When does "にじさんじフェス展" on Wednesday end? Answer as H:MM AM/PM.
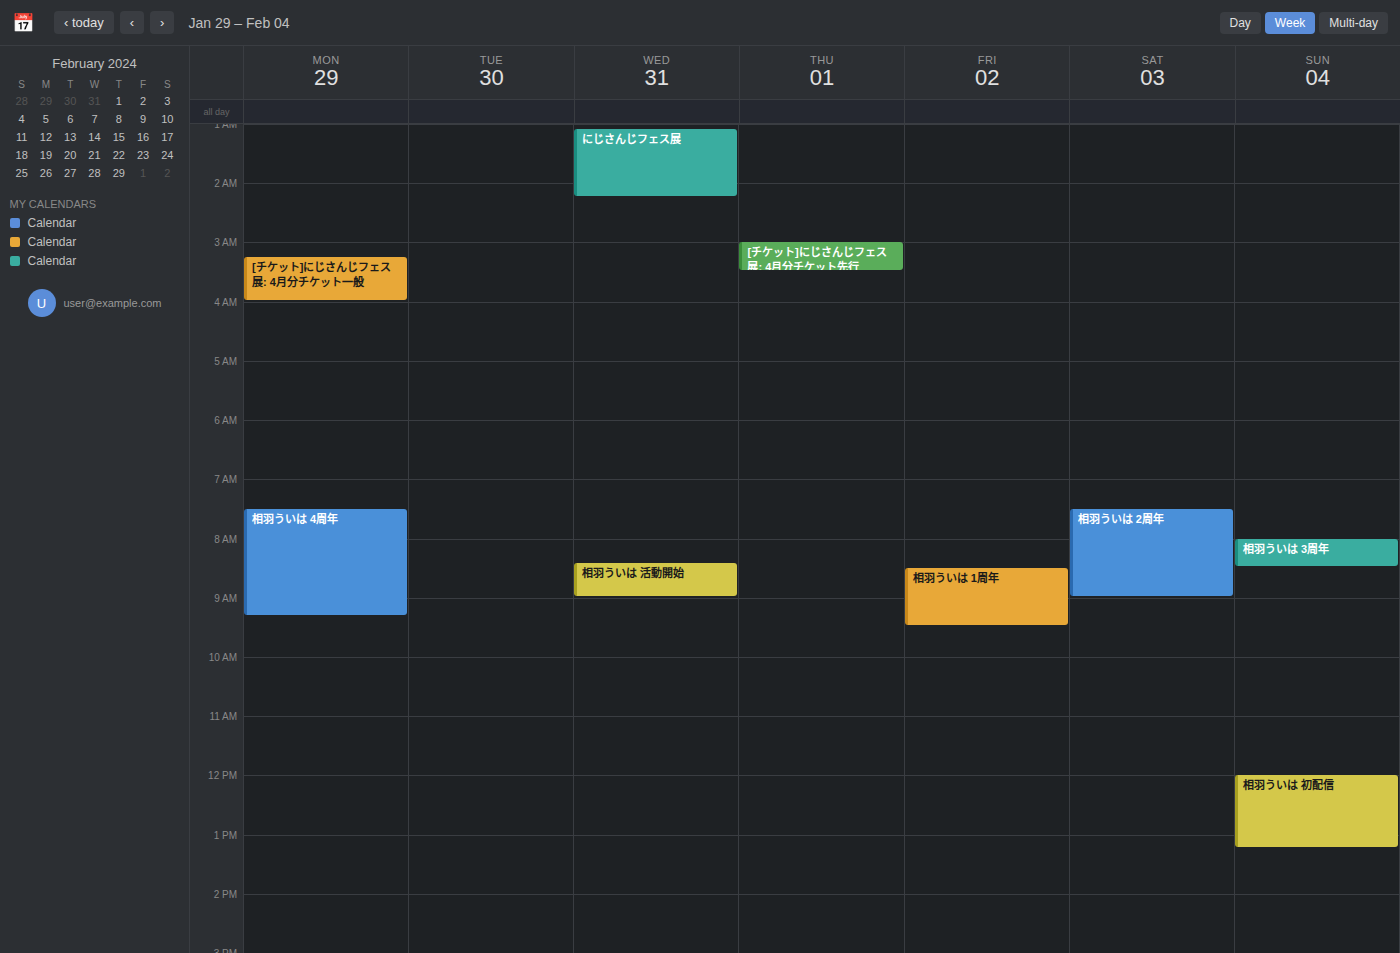
2:15 AM